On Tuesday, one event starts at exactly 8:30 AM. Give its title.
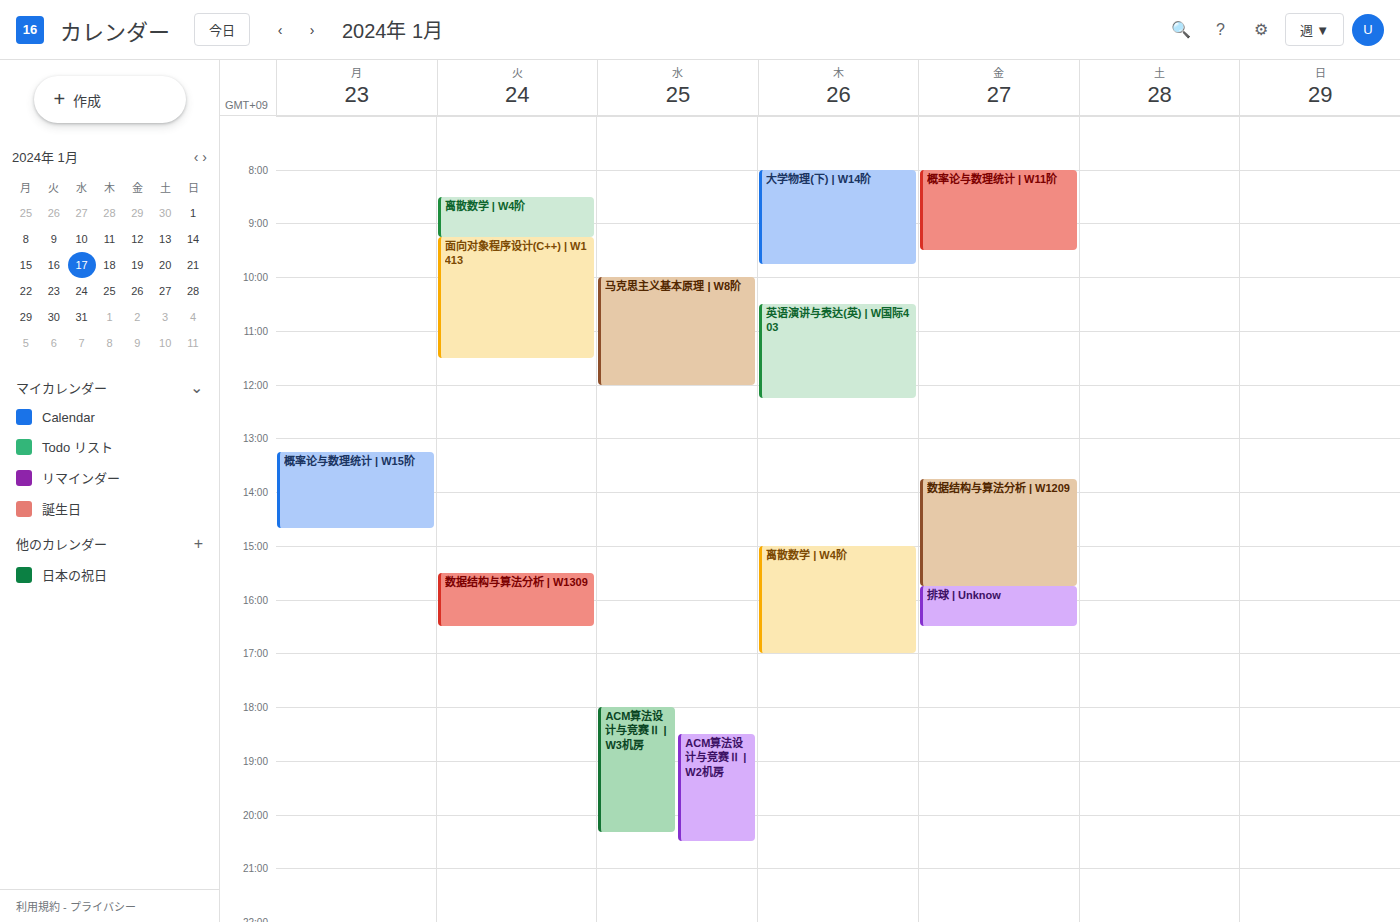
"离散数学 | W4阶"